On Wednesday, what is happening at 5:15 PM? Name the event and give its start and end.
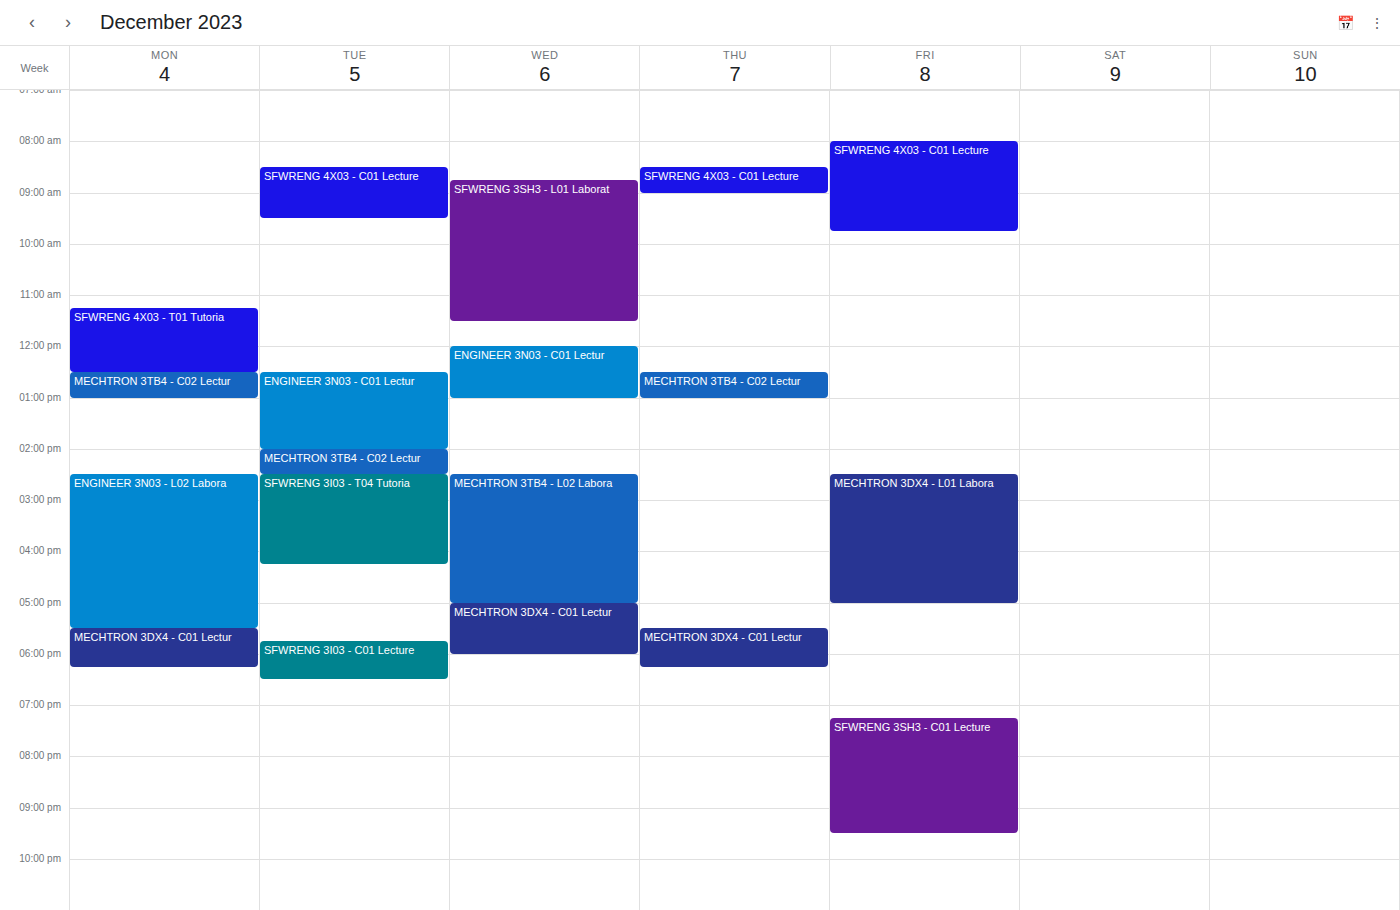
"MECHTRON 3DX4 - C01 Lectur", 5:00 PM to 6:00 PM